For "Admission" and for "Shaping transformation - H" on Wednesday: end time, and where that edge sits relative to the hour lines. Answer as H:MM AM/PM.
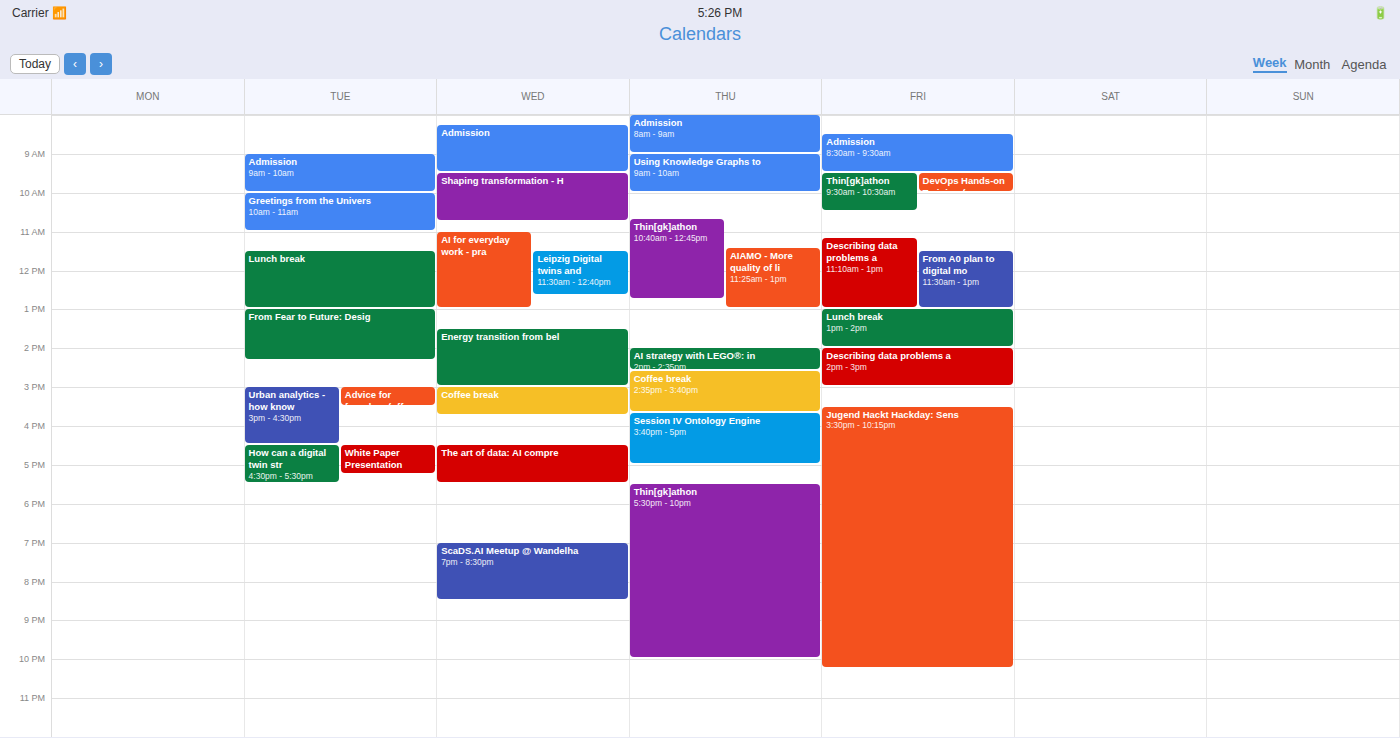
"Admission": 9:30 AM, halfway between the 9 AM and 10 AM lines. "Shaping transformation - H": 10:45 AM, neither: three quarters of the way from the 10 AM line to the 11 AM line.